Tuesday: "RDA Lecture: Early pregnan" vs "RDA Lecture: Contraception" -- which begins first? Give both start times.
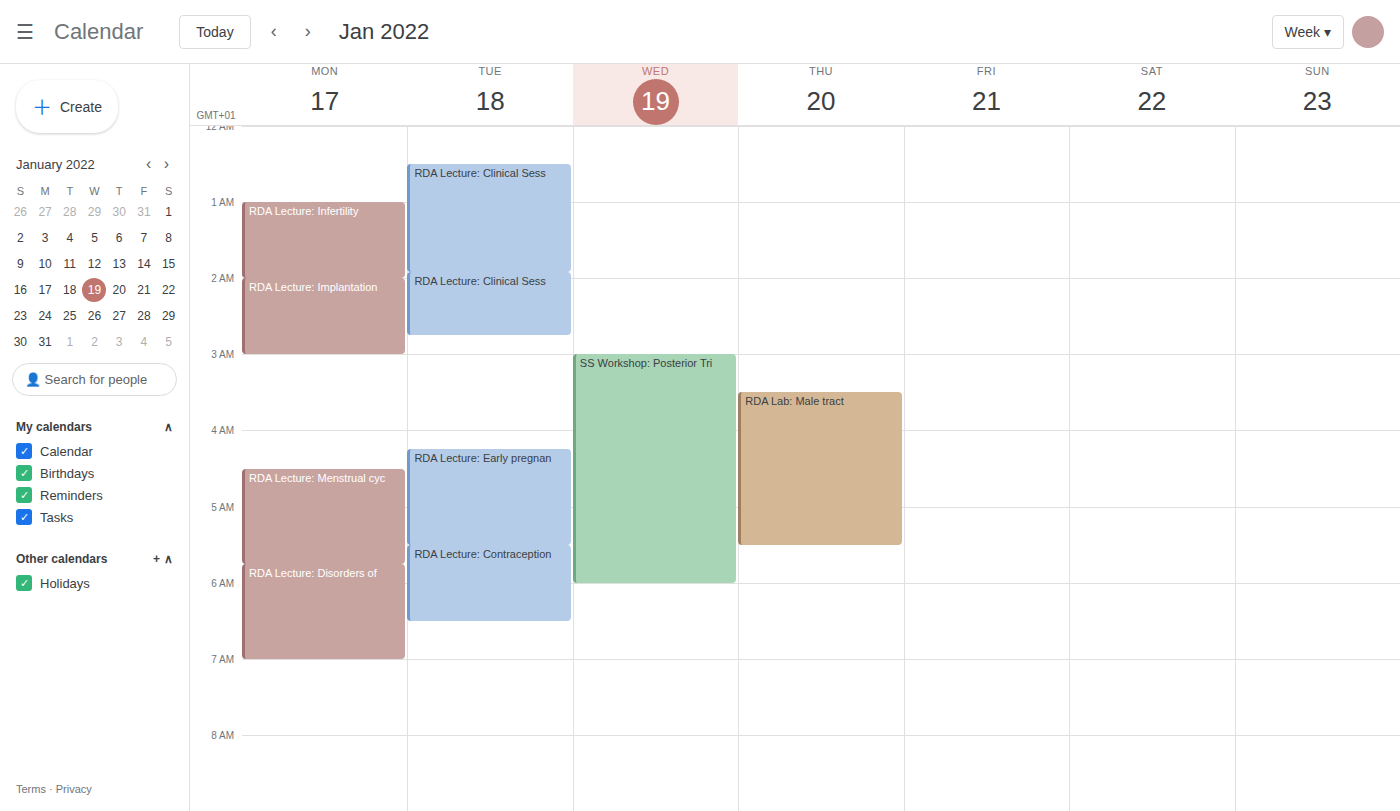
"RDA Lecture: Early pregnan" 04:15; "RDA Lecture: Contraception" 05:30.